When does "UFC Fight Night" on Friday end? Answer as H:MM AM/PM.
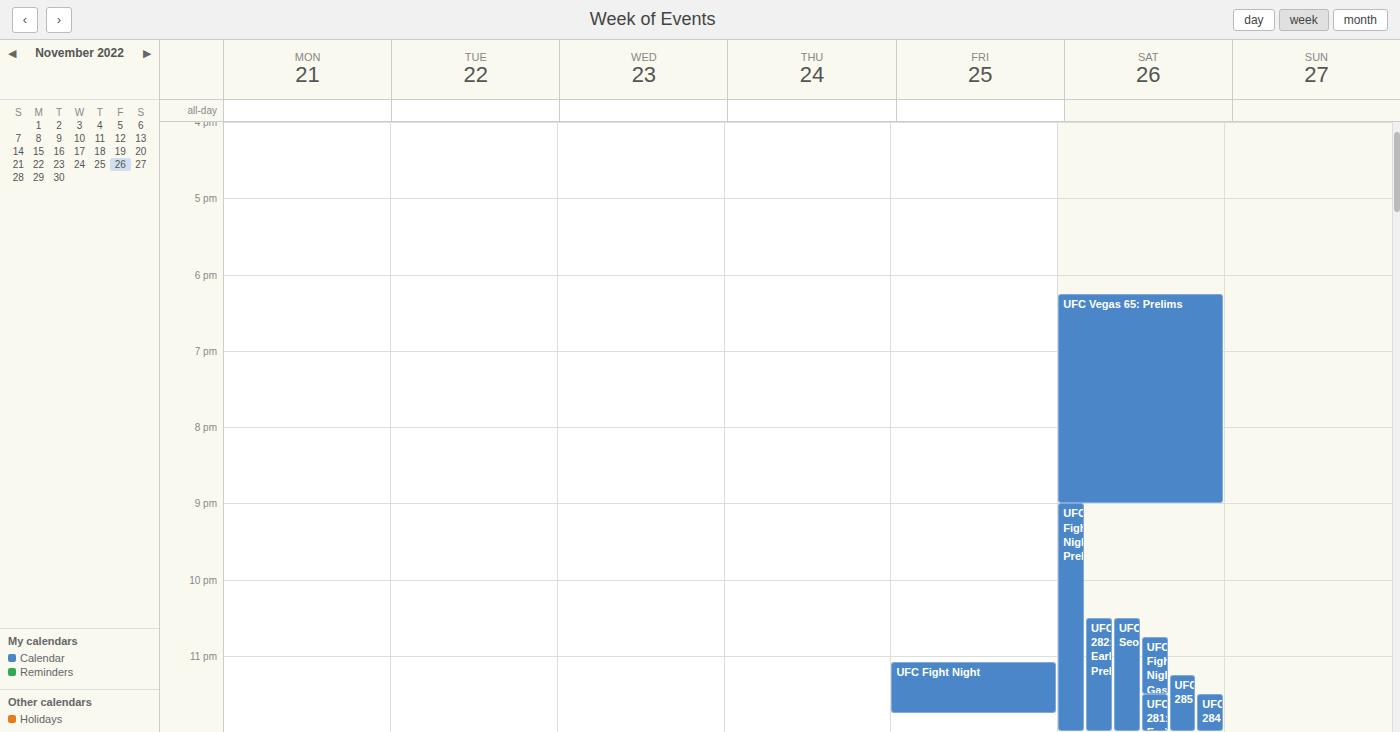
11:45 PM